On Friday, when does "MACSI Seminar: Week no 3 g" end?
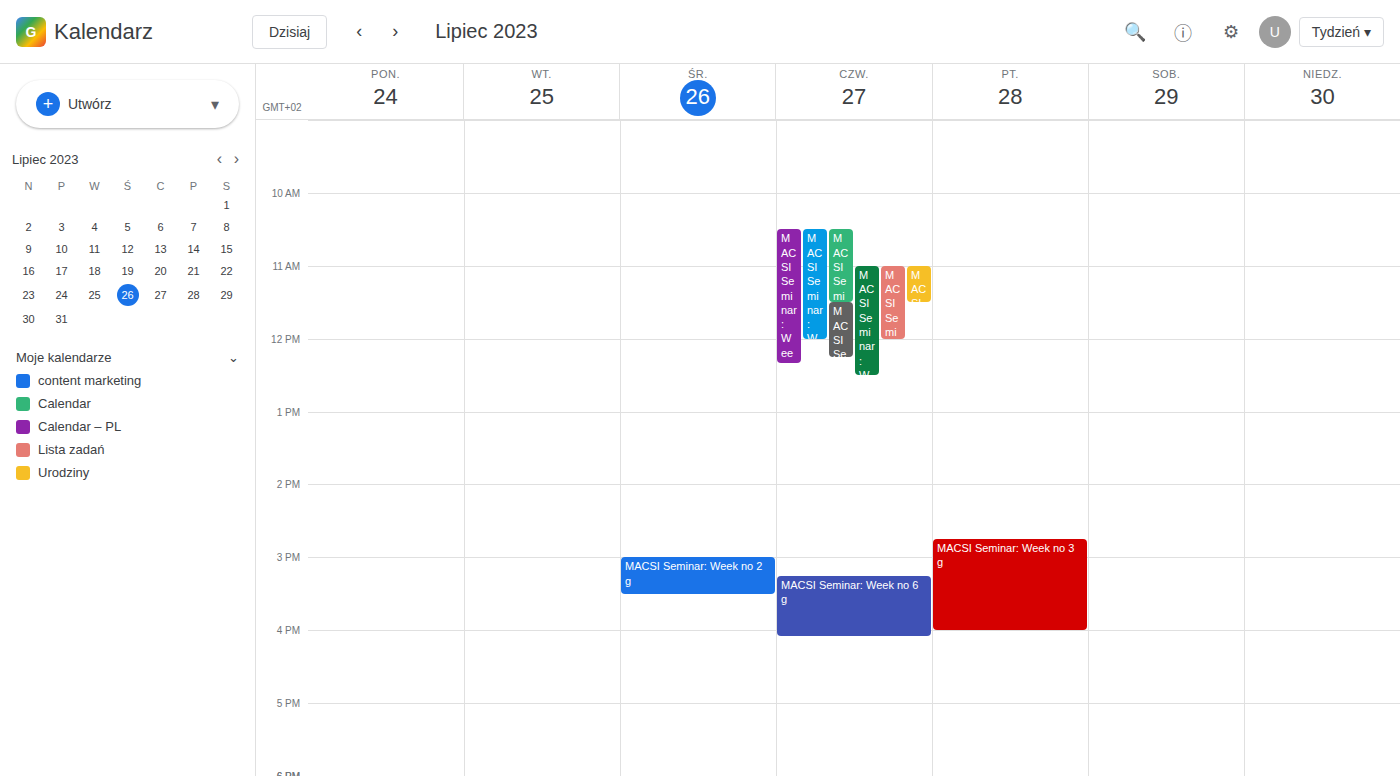
16:00